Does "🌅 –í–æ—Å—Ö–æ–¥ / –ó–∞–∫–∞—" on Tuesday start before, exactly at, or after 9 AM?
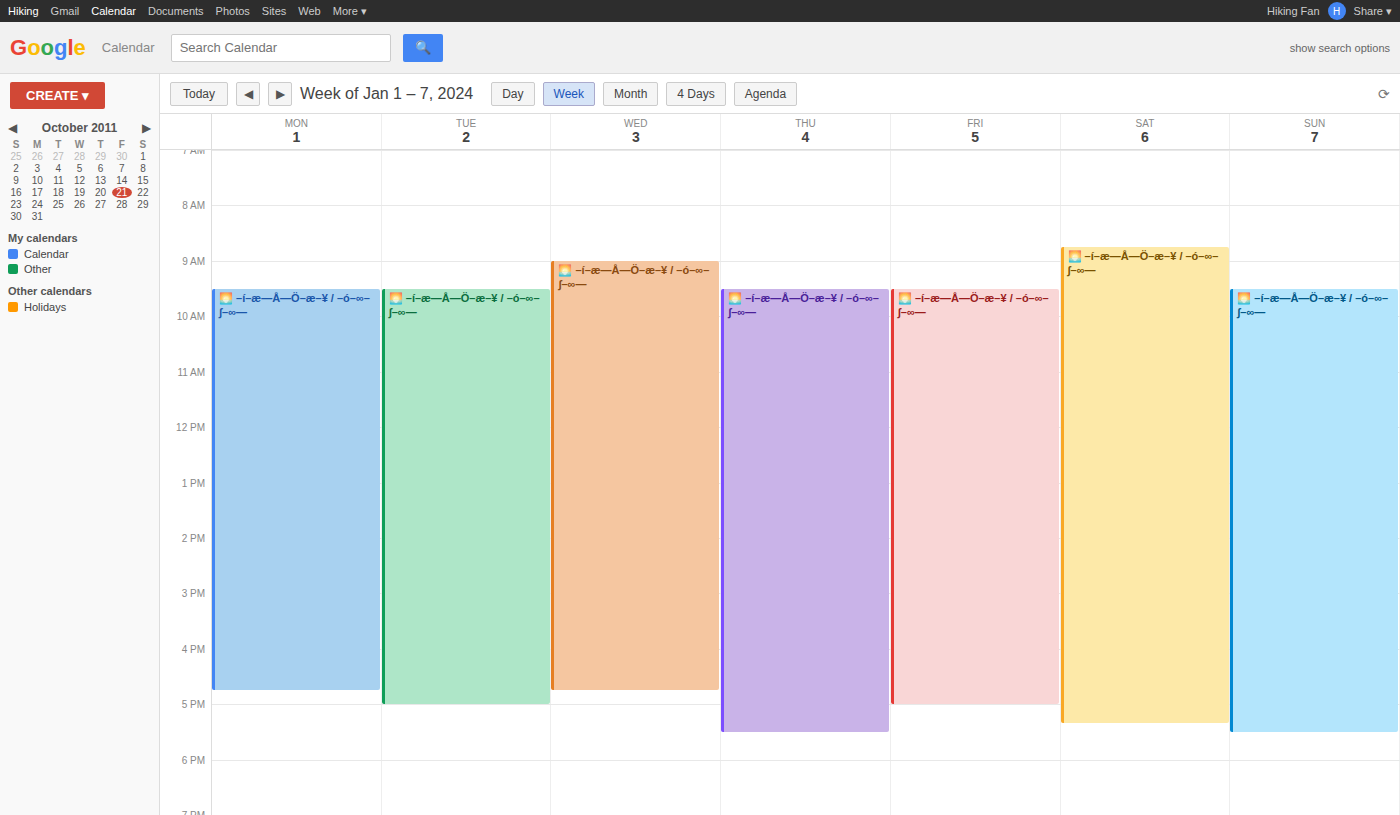
9:30 AM -- after 9 AM, 30 minutes below the 9 AM line.